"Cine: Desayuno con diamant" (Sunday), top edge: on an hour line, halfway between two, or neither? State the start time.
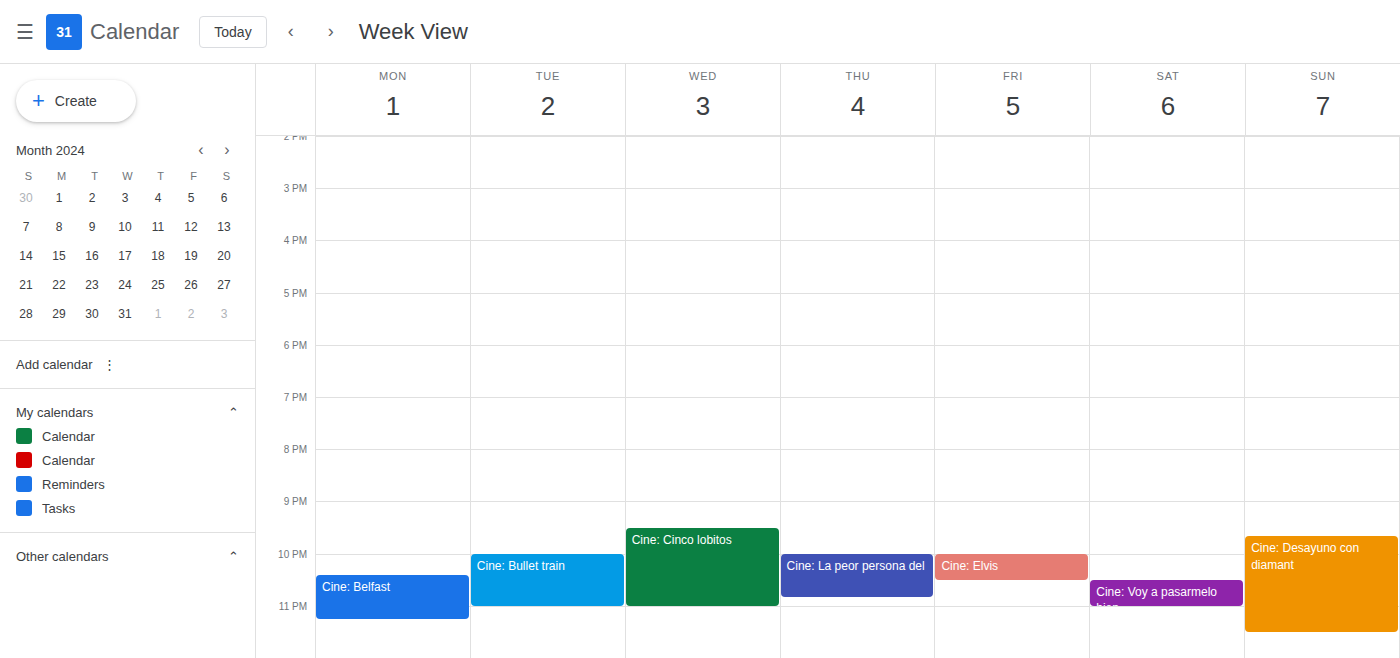
9:40 PM -- neither: 40 minutes below the 9 PM line and 20 minutes above the 10 PM line.